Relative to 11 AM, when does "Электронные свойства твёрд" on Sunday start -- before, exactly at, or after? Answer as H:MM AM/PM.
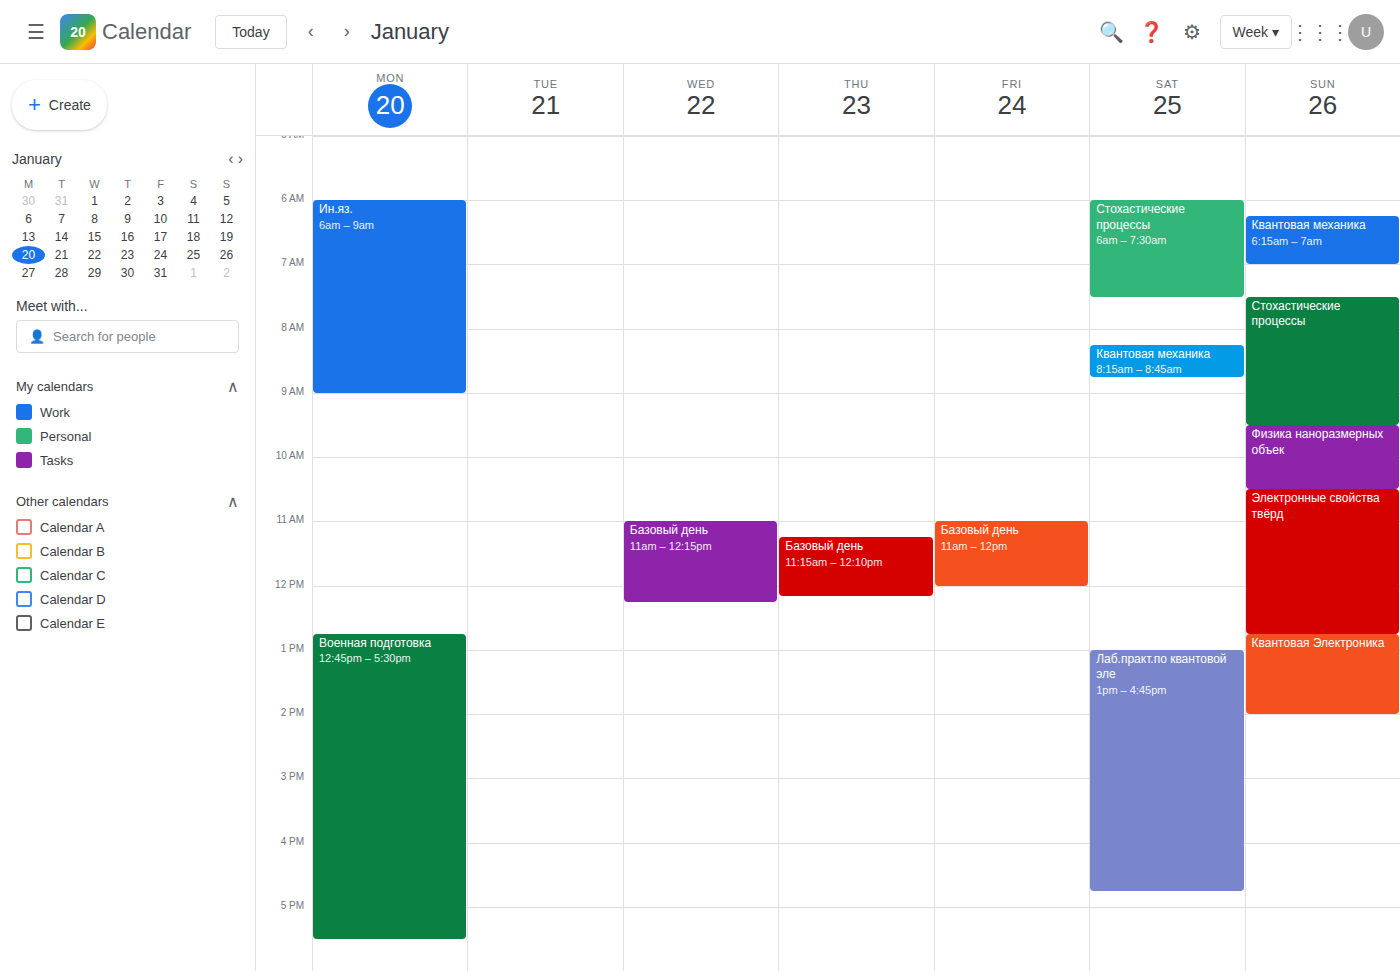
10:30 AM -- before 11 AM, 30 minutes above the 11 AM line.